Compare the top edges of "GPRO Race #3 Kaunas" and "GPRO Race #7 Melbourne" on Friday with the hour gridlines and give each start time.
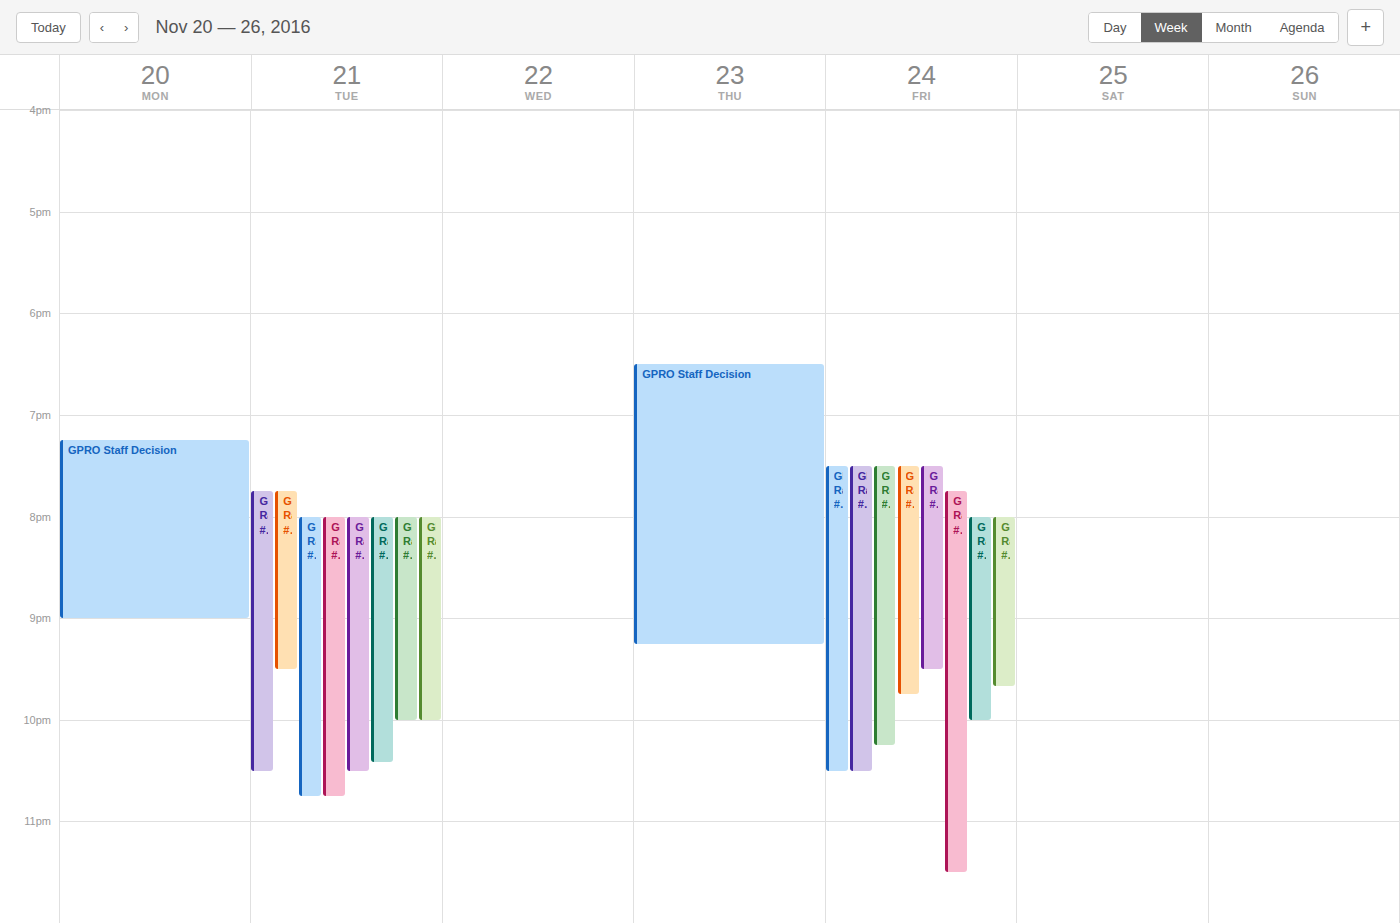
"GPRO Race #3 Kaunas": 7:30 PM, halfway between the 7 PM and 8 PM lines. "GPRO Race #7 Melbourne": 8:00 PM, exactly on the 8 PM line.